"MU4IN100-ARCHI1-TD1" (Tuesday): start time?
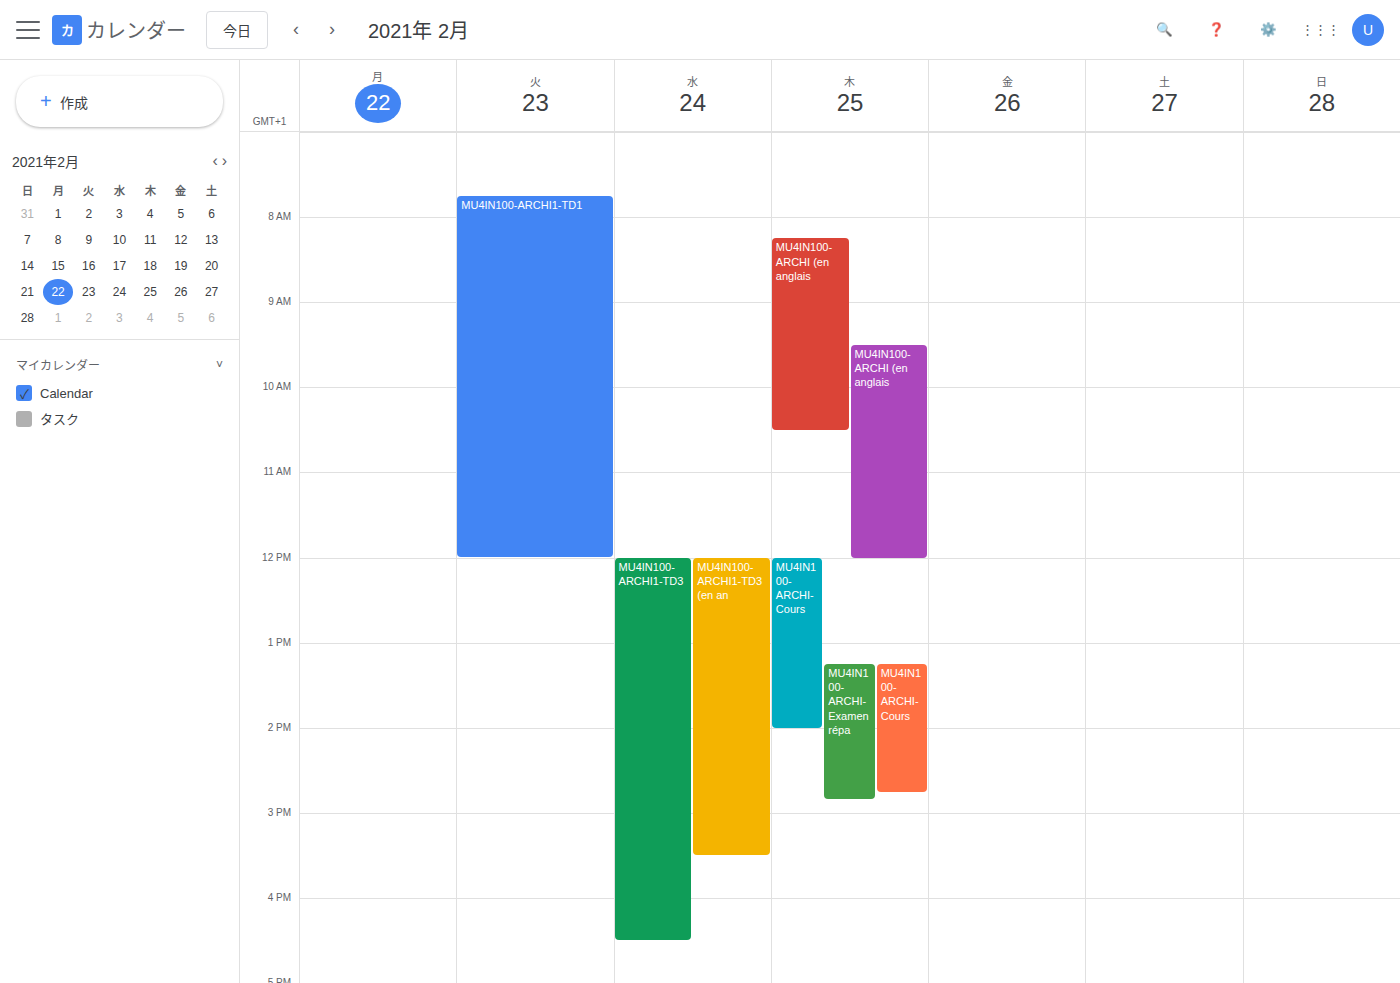
07:45